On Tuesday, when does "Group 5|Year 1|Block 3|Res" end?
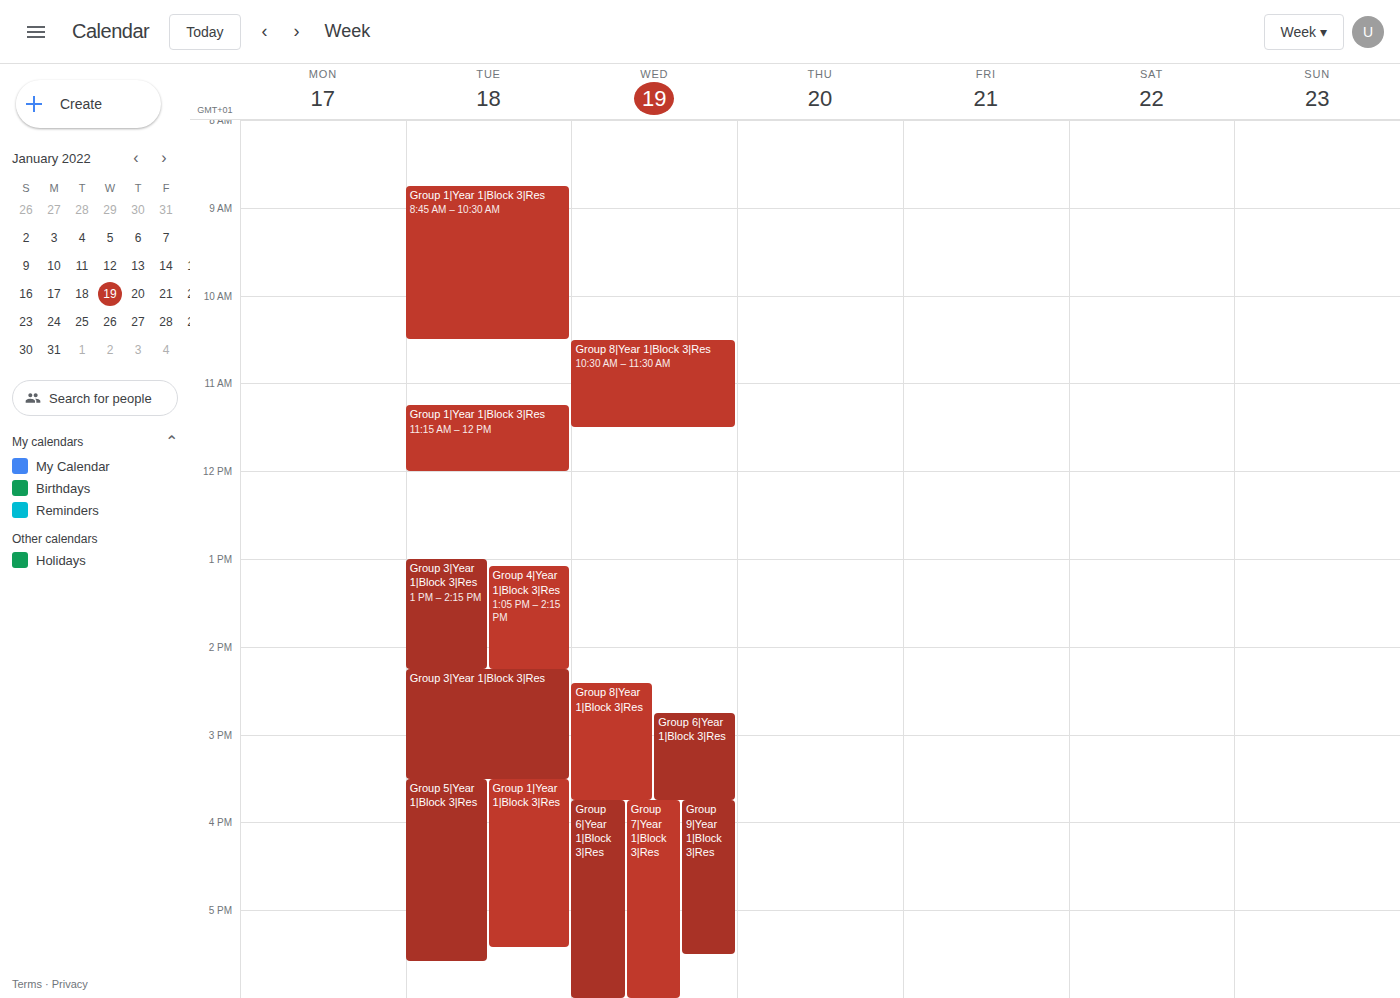
5:35 PM